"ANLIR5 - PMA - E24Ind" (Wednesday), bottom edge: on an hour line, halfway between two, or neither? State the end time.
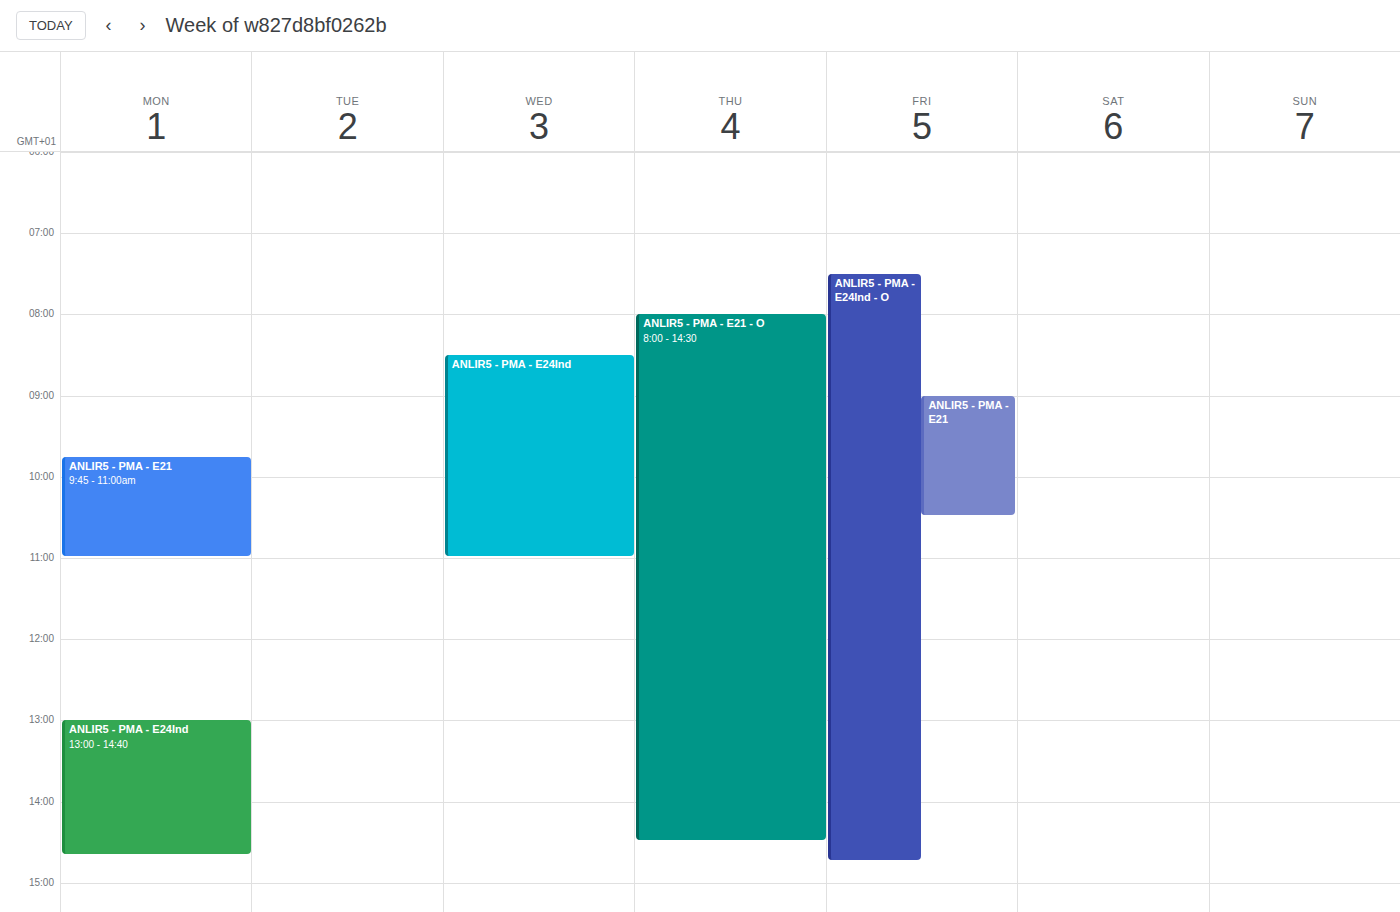
11:00 AM -- exactly on the 11 AM line.